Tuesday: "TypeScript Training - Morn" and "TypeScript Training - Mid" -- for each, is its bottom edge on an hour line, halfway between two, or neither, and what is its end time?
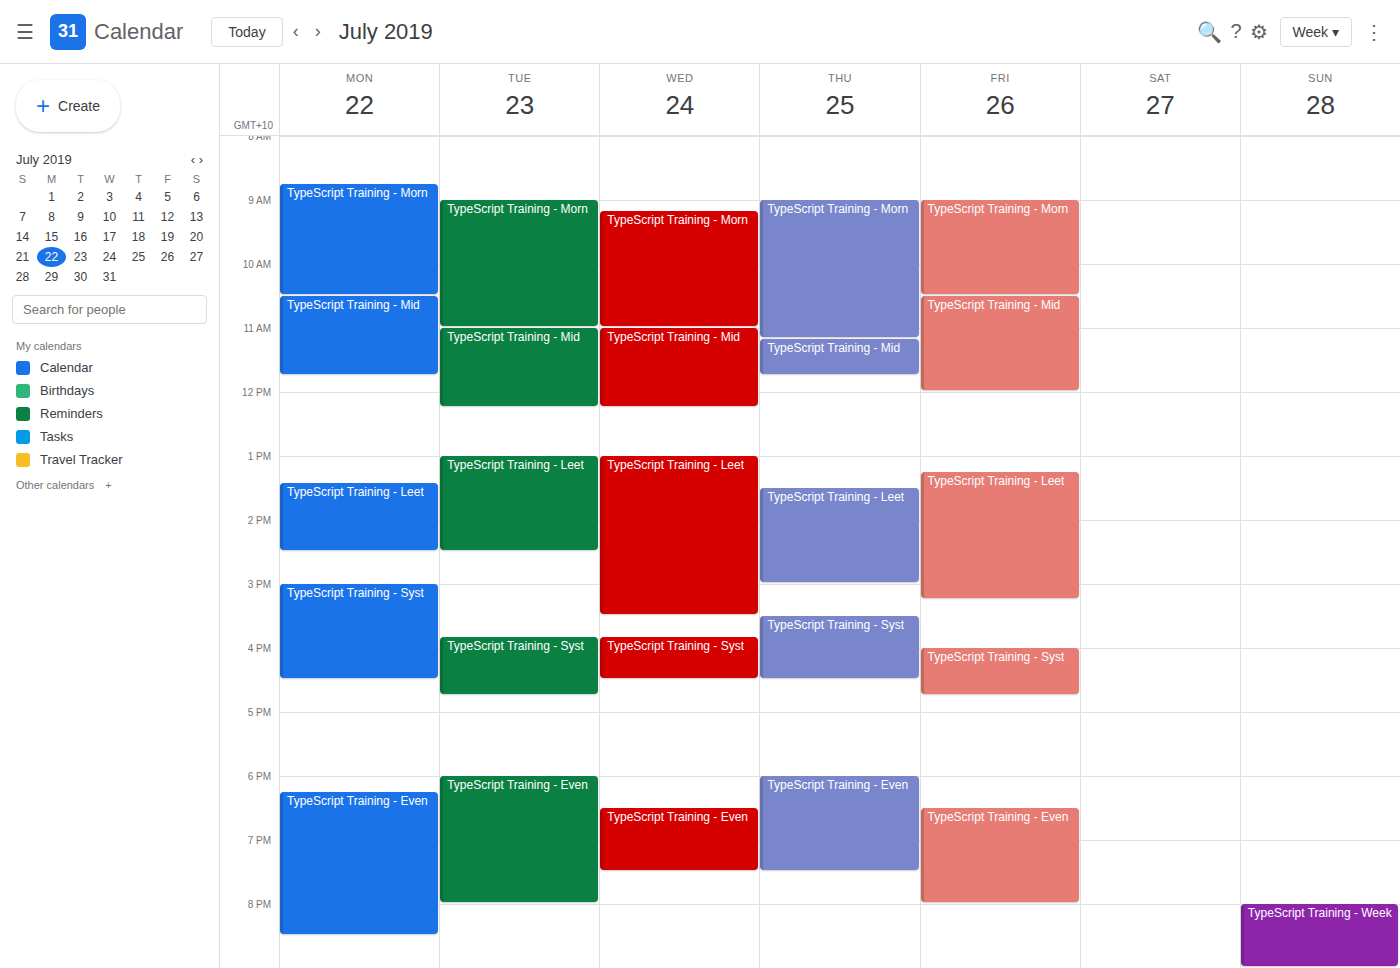
"TypeScript Training - Morn": 11:00 AM, exactly on the 11 AM line. "TypeScript Training - Mid": 12:15 PM, neither: a quarter of the way from the 12 PM line to the 1 PM line.